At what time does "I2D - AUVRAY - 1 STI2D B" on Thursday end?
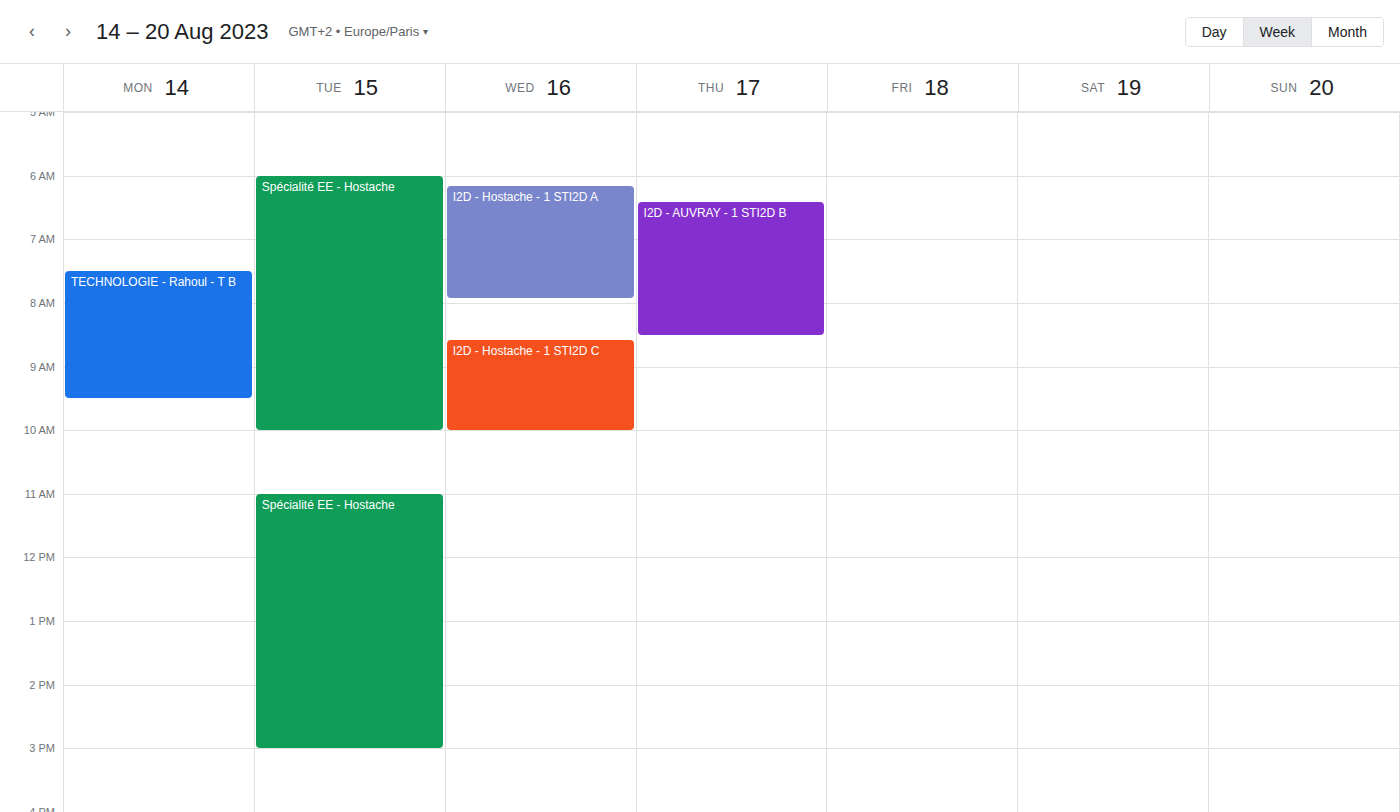
08:30